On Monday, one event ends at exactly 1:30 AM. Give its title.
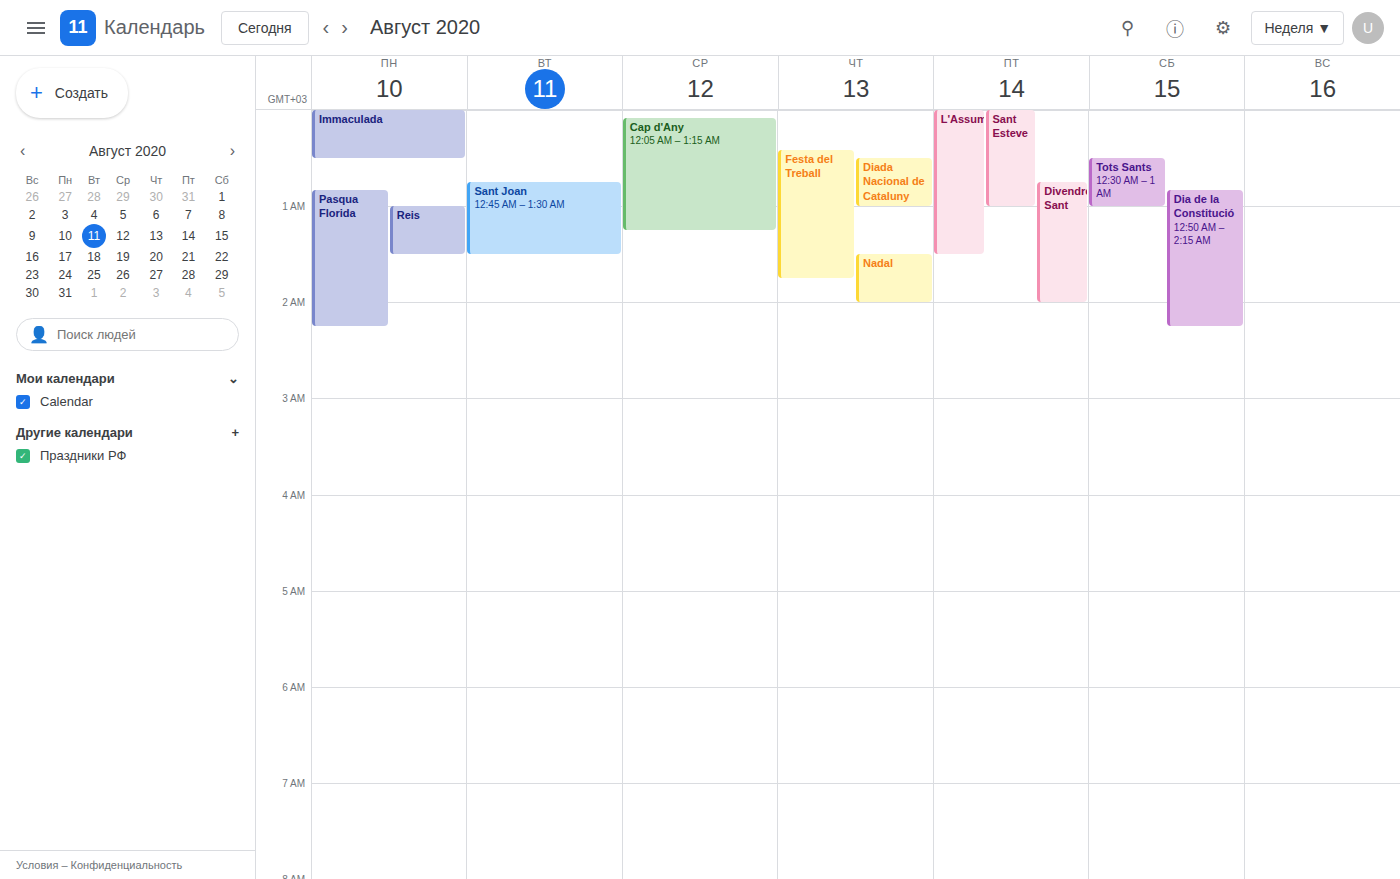
"Reis"